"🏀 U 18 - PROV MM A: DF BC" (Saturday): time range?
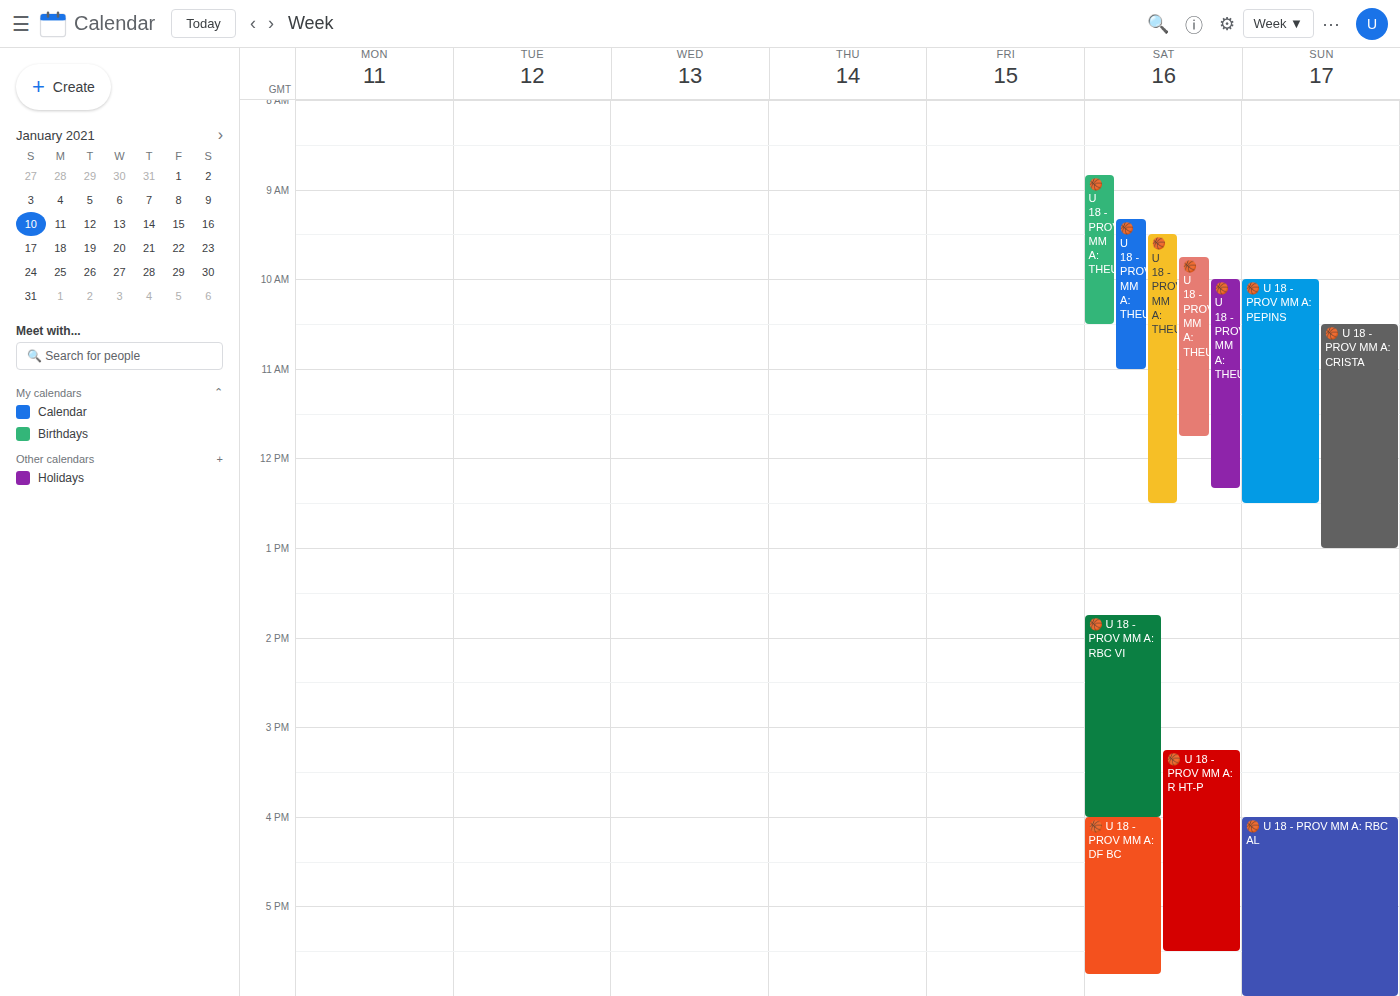
16:00 to 17:45